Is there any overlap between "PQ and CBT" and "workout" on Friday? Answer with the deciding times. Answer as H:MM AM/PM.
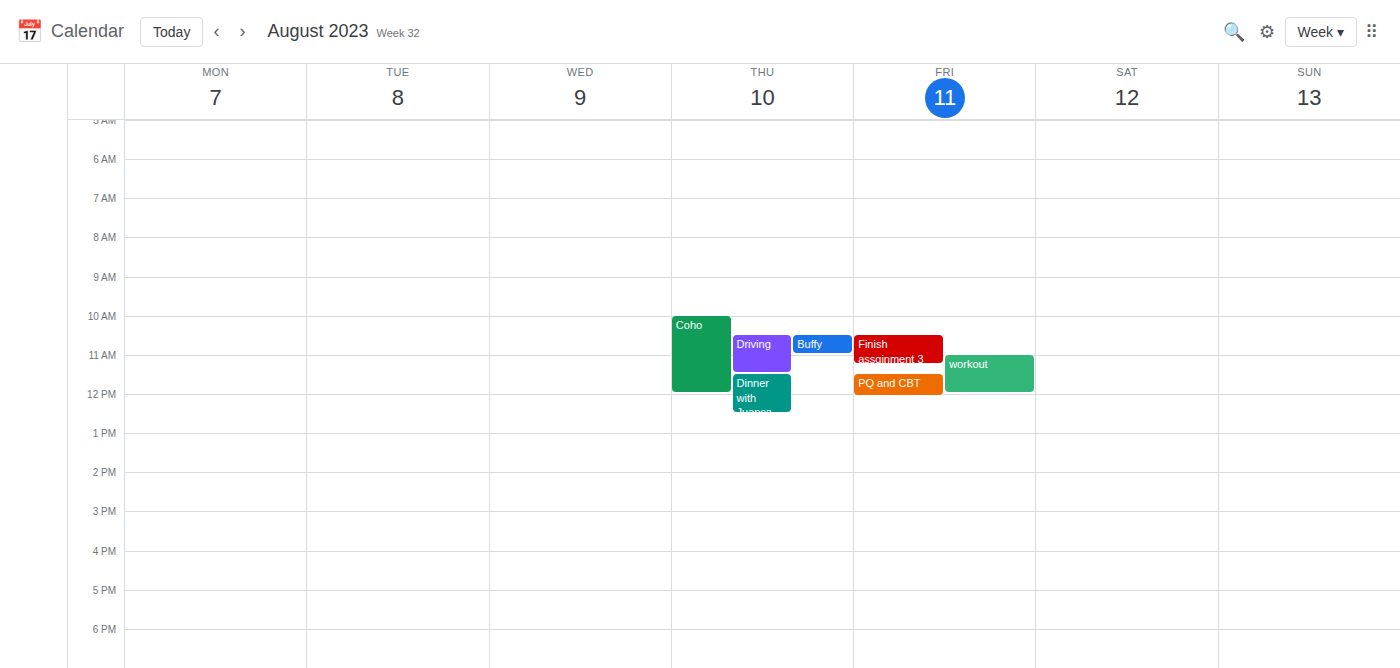
"PQ and CBT" starts at 11:30 AM, before "workout" ends at 12:00 PM -- they overlap.